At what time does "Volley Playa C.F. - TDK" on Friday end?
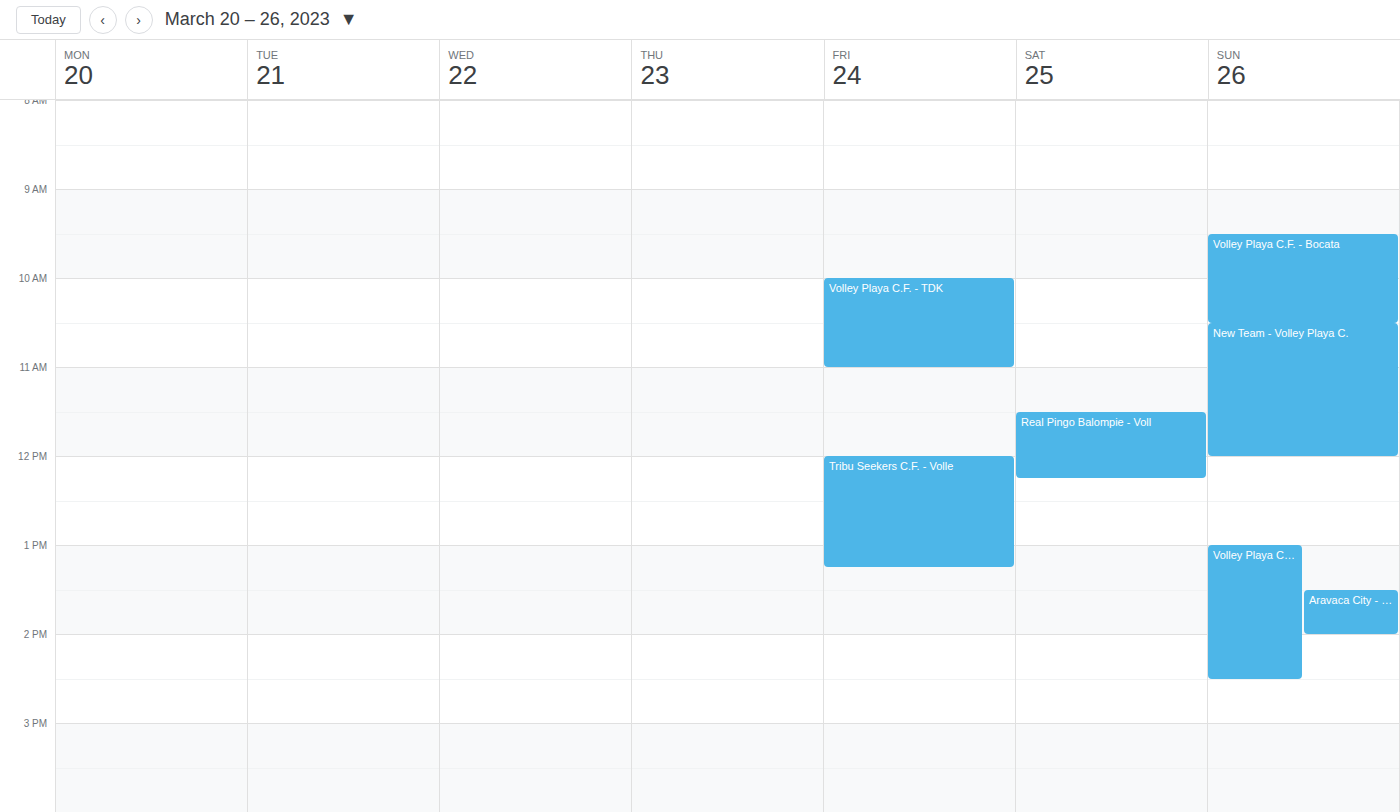
11:00 AM